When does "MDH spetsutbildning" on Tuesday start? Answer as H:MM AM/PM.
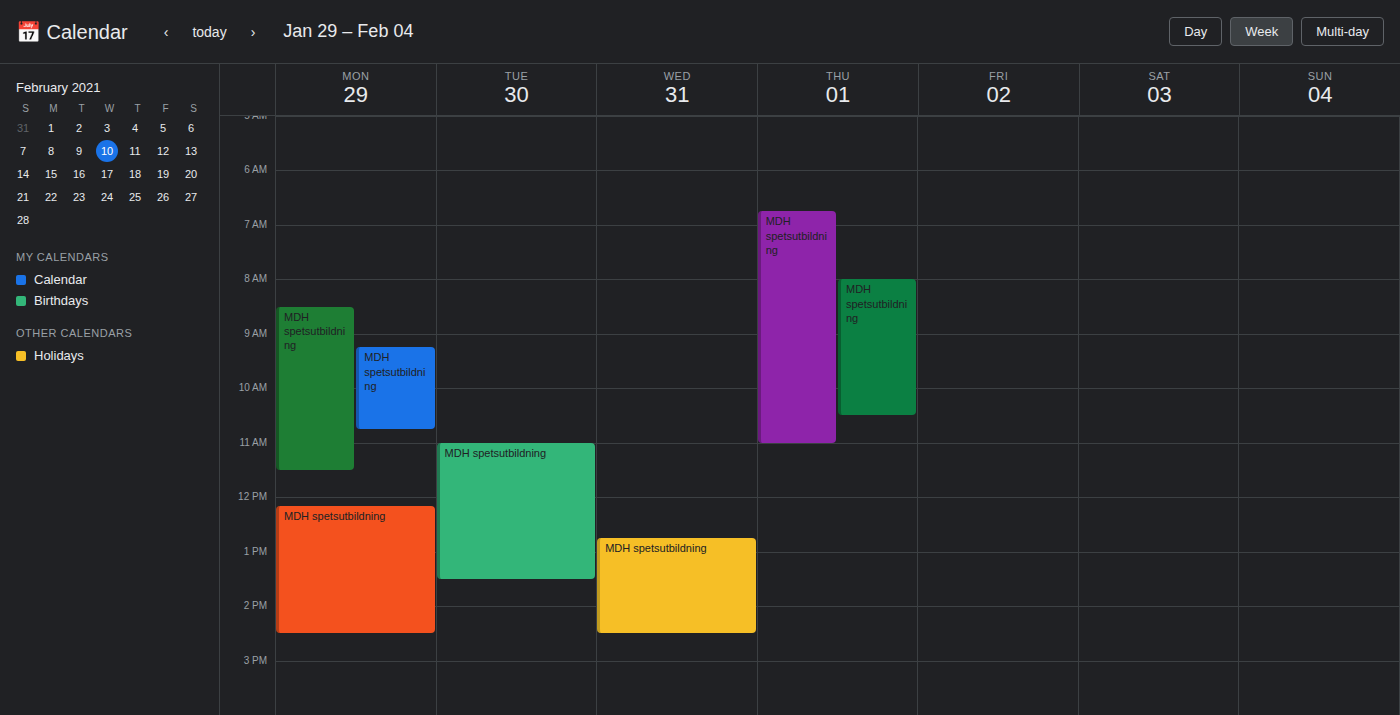
11:00 AM